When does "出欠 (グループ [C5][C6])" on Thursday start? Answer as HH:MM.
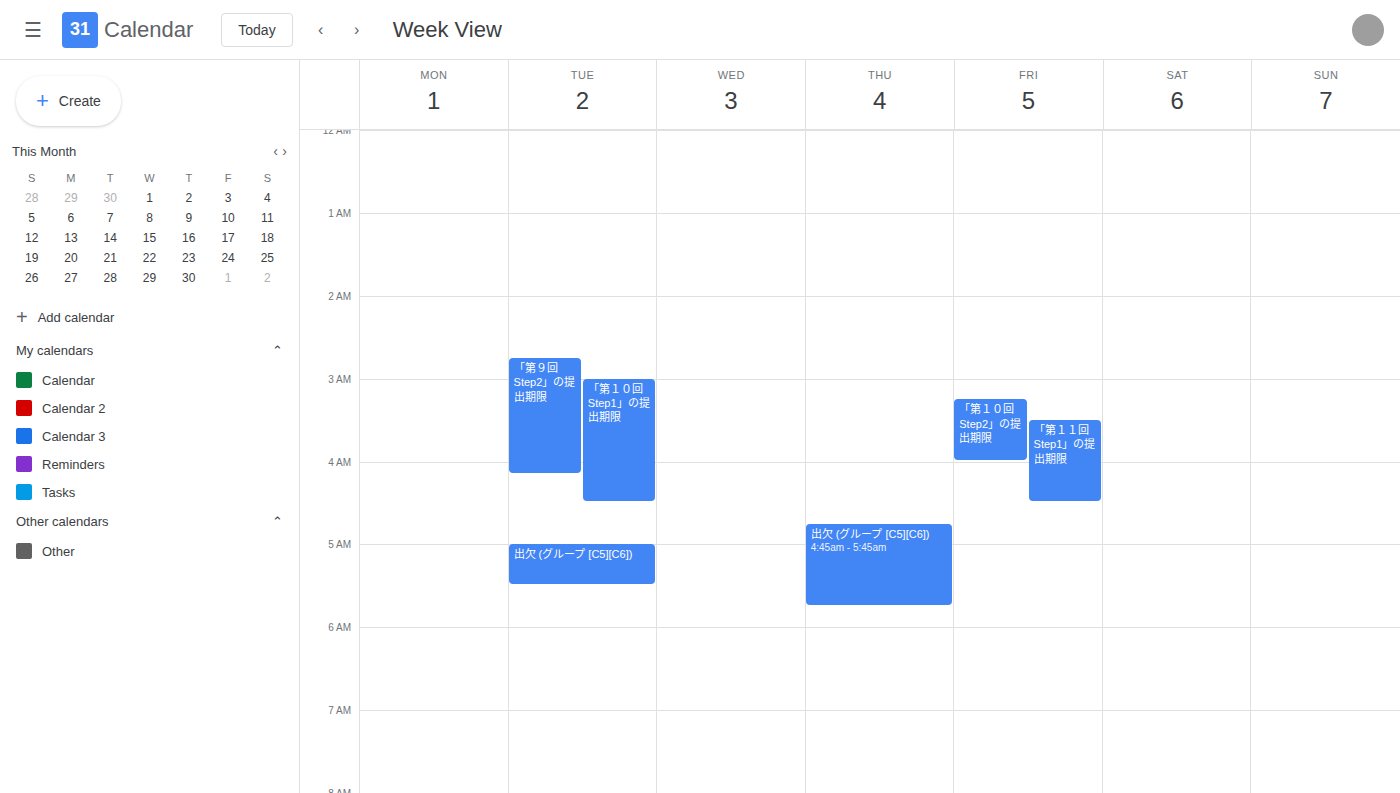
04:45